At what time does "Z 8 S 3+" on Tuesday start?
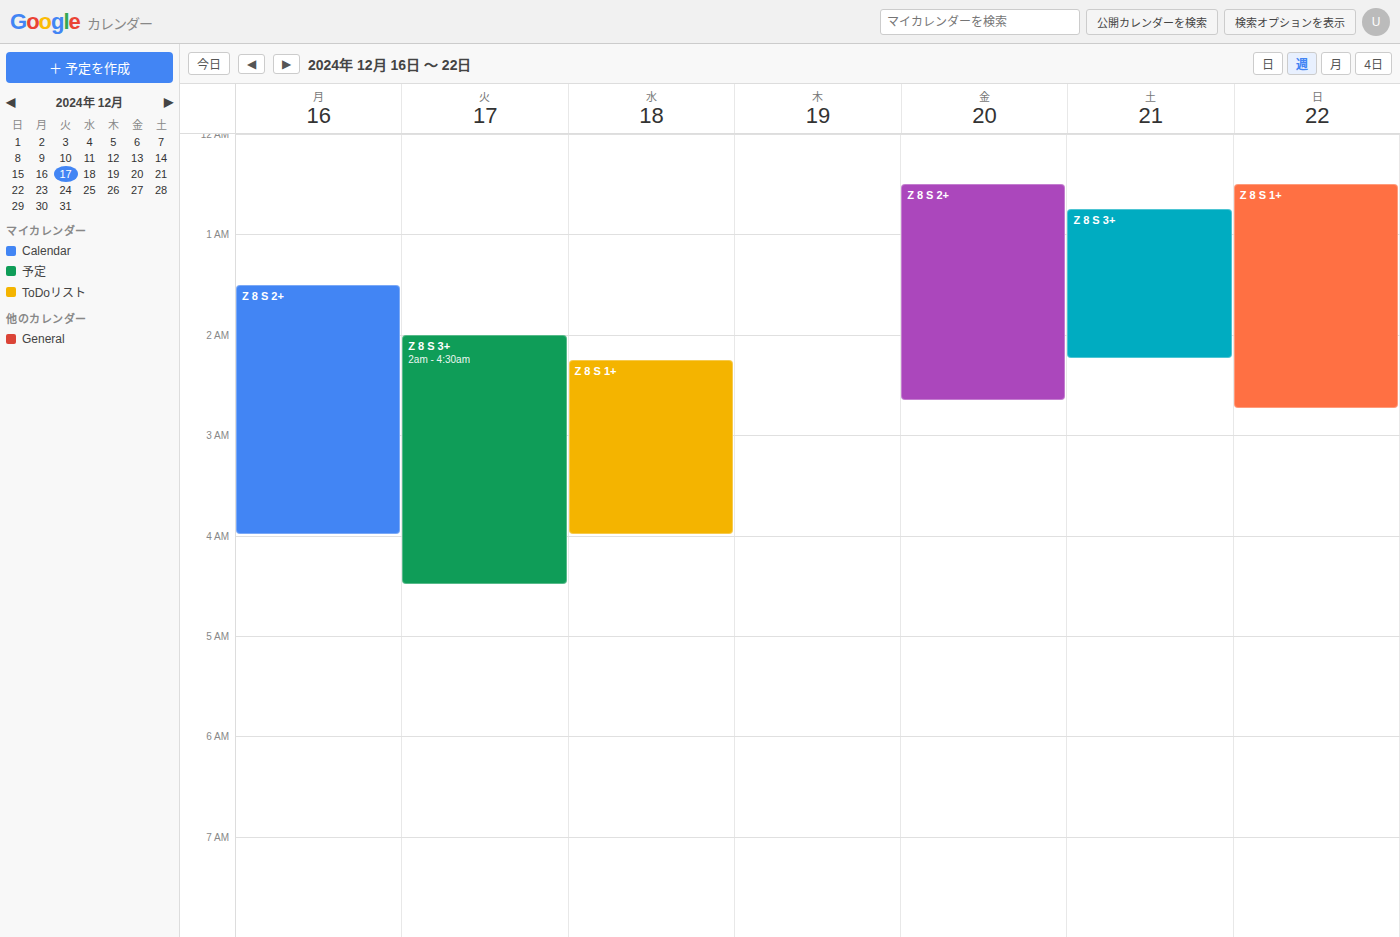
02:00